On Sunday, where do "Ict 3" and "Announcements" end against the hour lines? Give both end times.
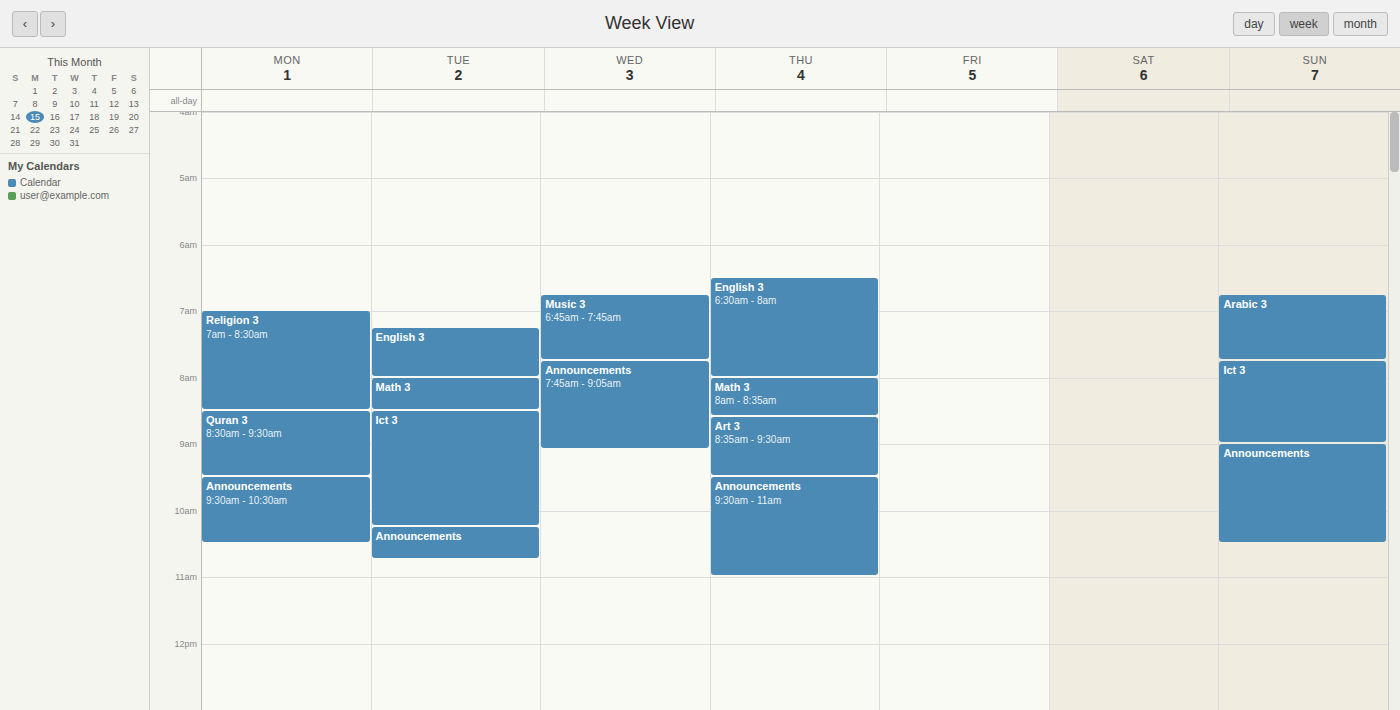
"Ict 3": 09:00, exactly on the 09:00 line. "Announcements": 10:30, halfway between the 10:00 and 11:00 lines.